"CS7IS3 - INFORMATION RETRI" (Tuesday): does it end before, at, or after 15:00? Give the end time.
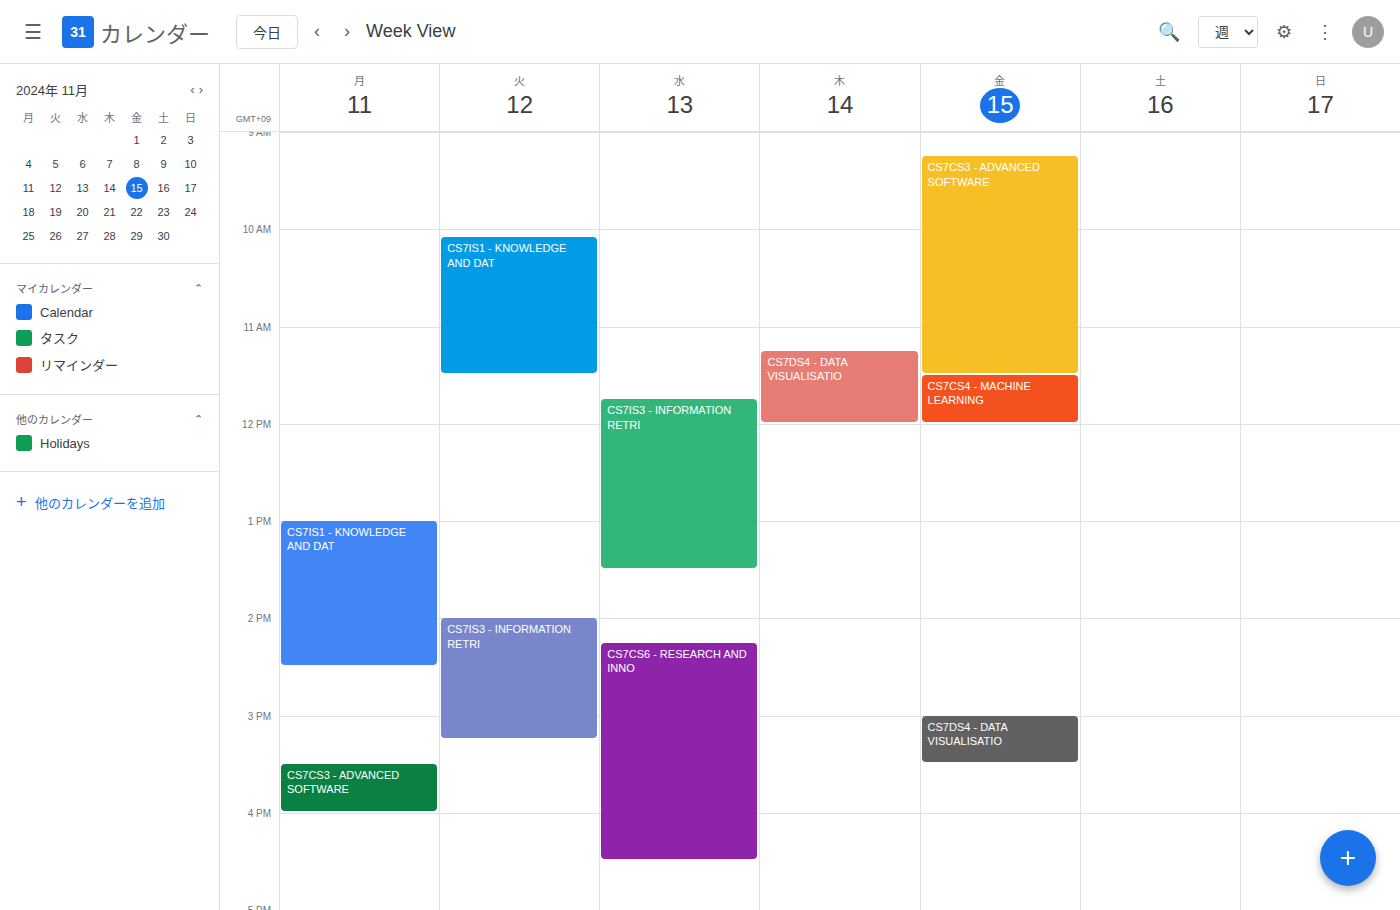
15:15 -- after 15:00, 15 minutes below the 15:00 line.